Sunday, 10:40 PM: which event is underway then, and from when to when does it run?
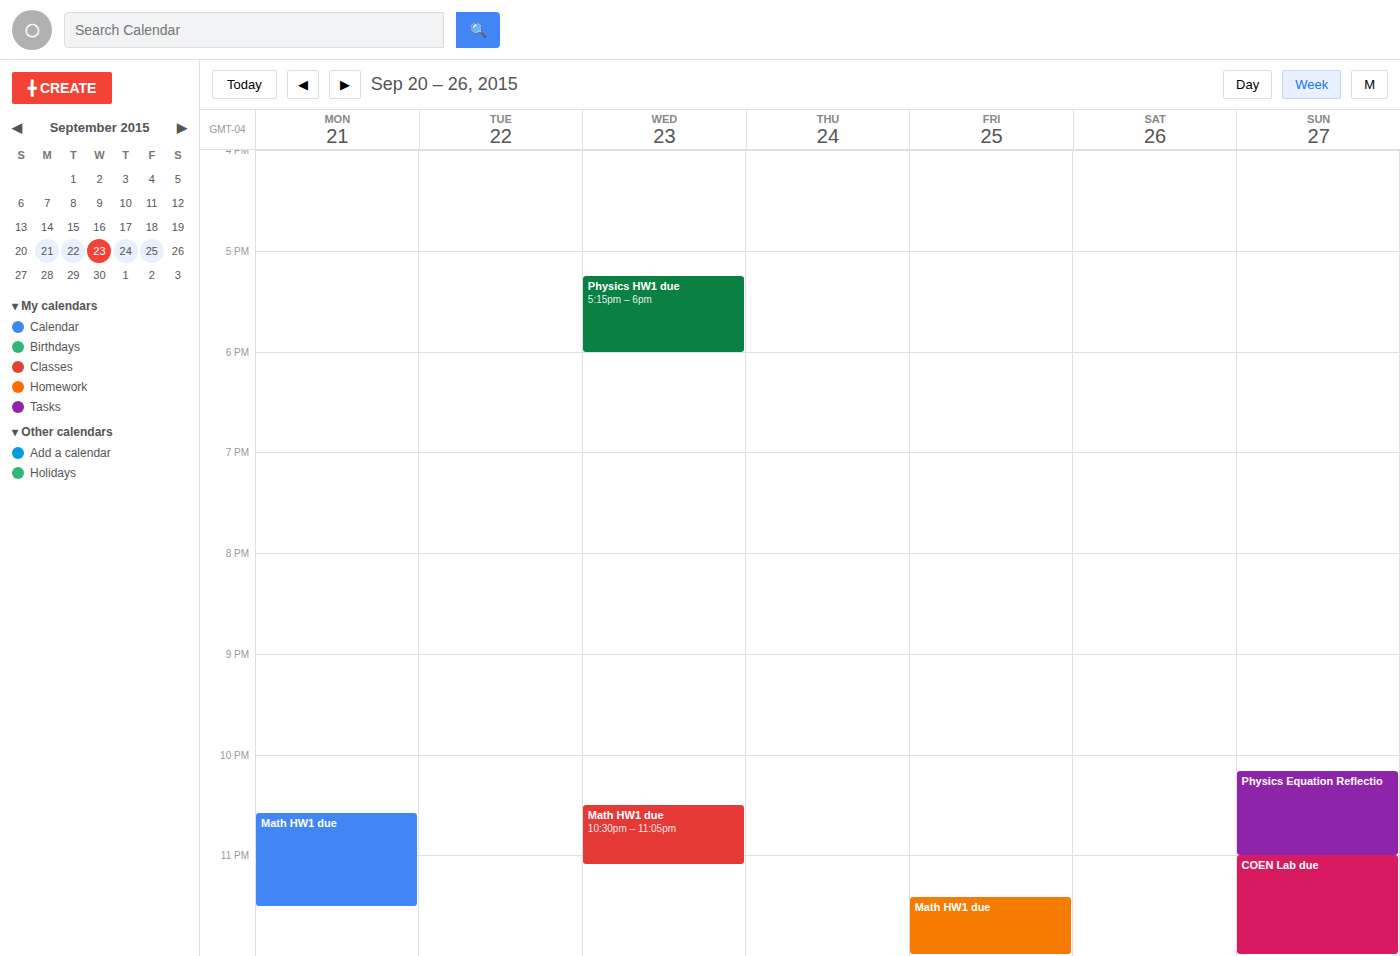
"Physics Equation Reflectio", 10:10 PM to 11:00 PM